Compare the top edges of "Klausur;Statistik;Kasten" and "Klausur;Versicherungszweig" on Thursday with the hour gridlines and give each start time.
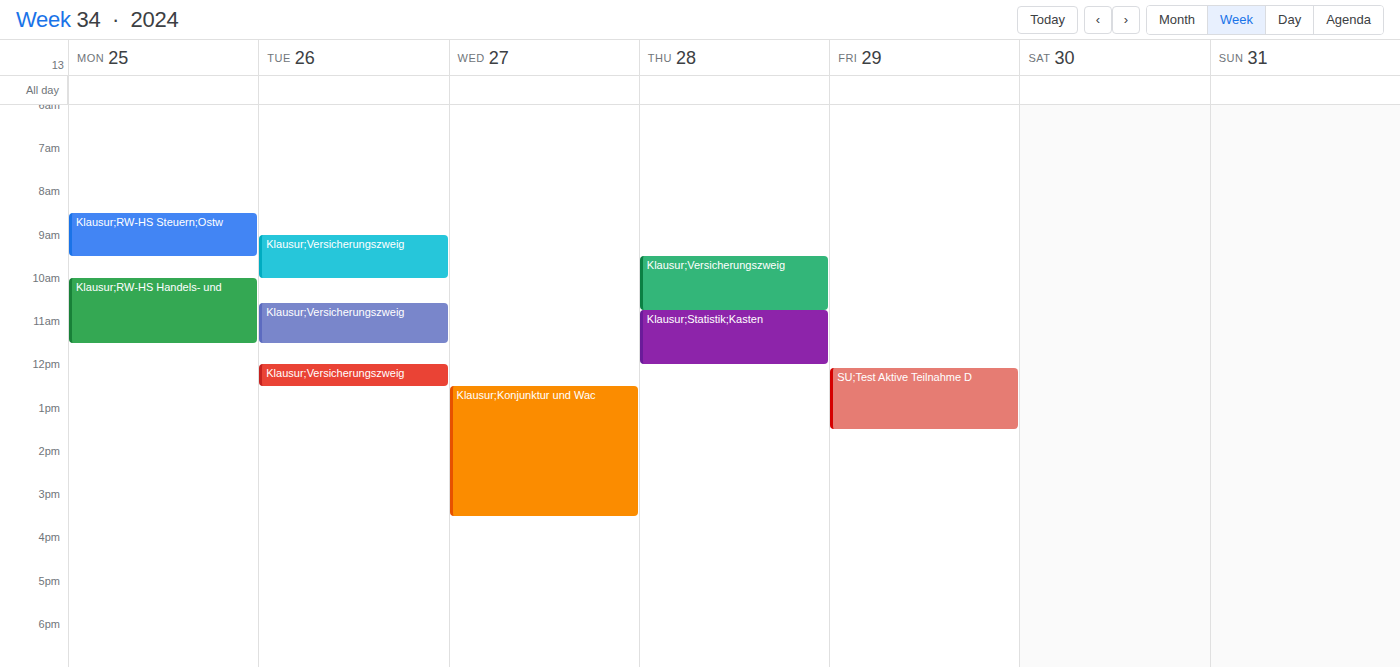
"Klausur;Statistik;Kasten": 10:45 AM, neither: three quarters of the way from the 10 AM line to the 11 AM line. "Klausur;Versicherungszweig": 9:30 AM, halfway between the 9 AM and 10 AM lines.